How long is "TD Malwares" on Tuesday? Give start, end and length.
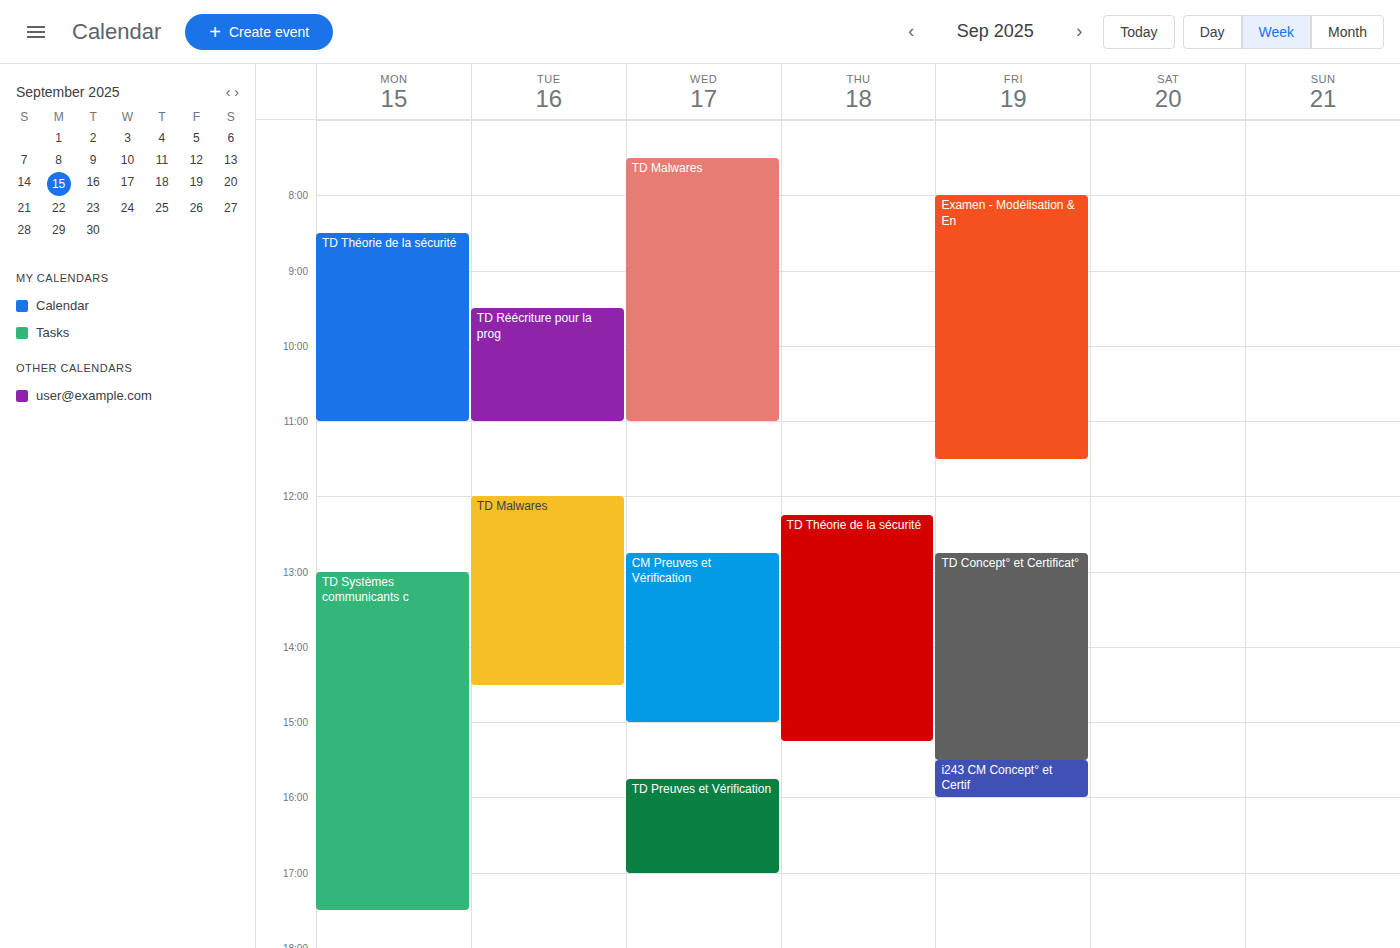
12:00 PM to 2:30 PM, 2 hours 30 minutes